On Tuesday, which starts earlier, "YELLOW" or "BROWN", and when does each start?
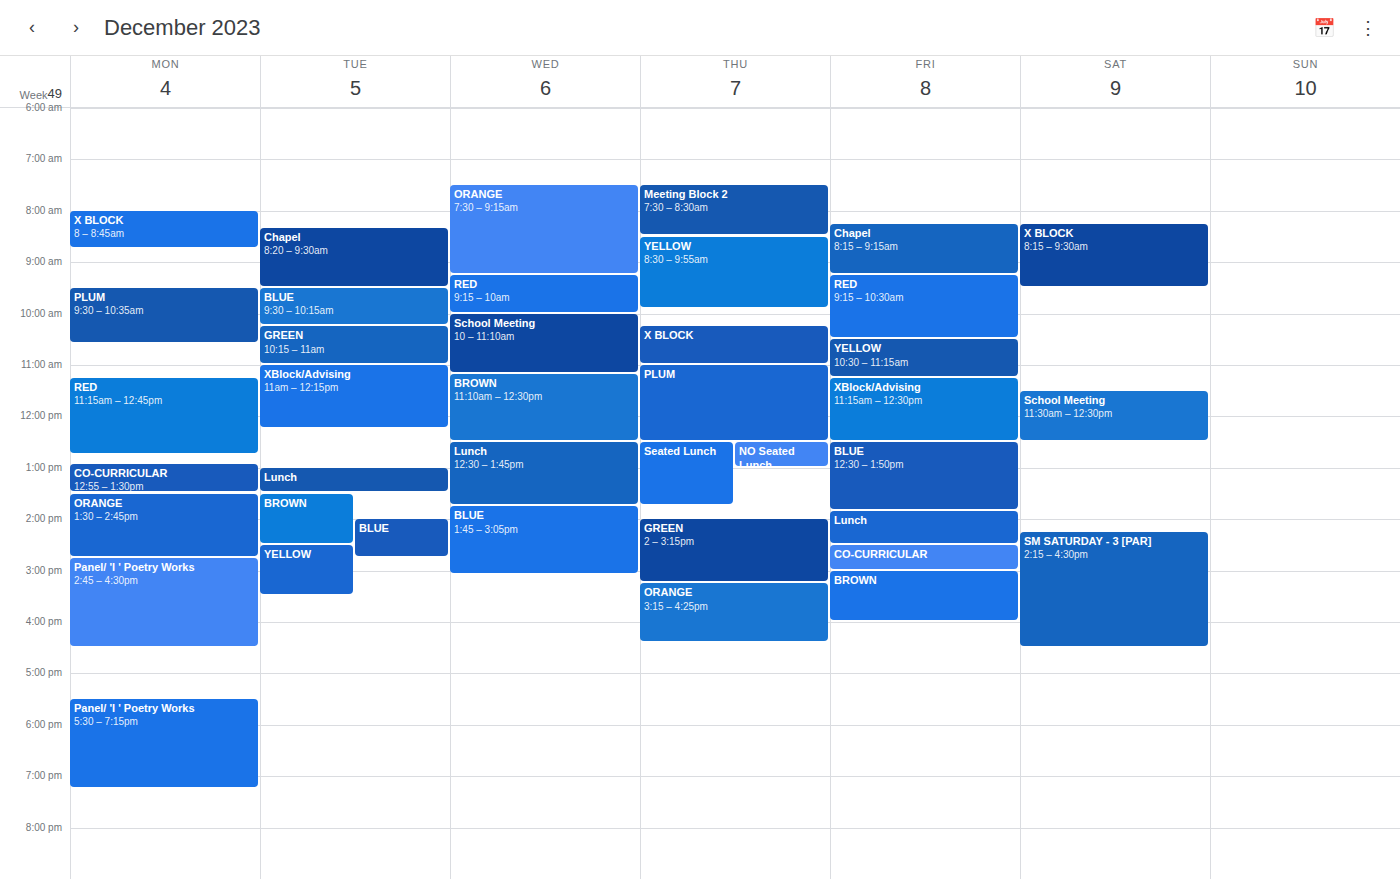
"BROWN" 1:30 PM; "YELLOW" 2:30 PM.